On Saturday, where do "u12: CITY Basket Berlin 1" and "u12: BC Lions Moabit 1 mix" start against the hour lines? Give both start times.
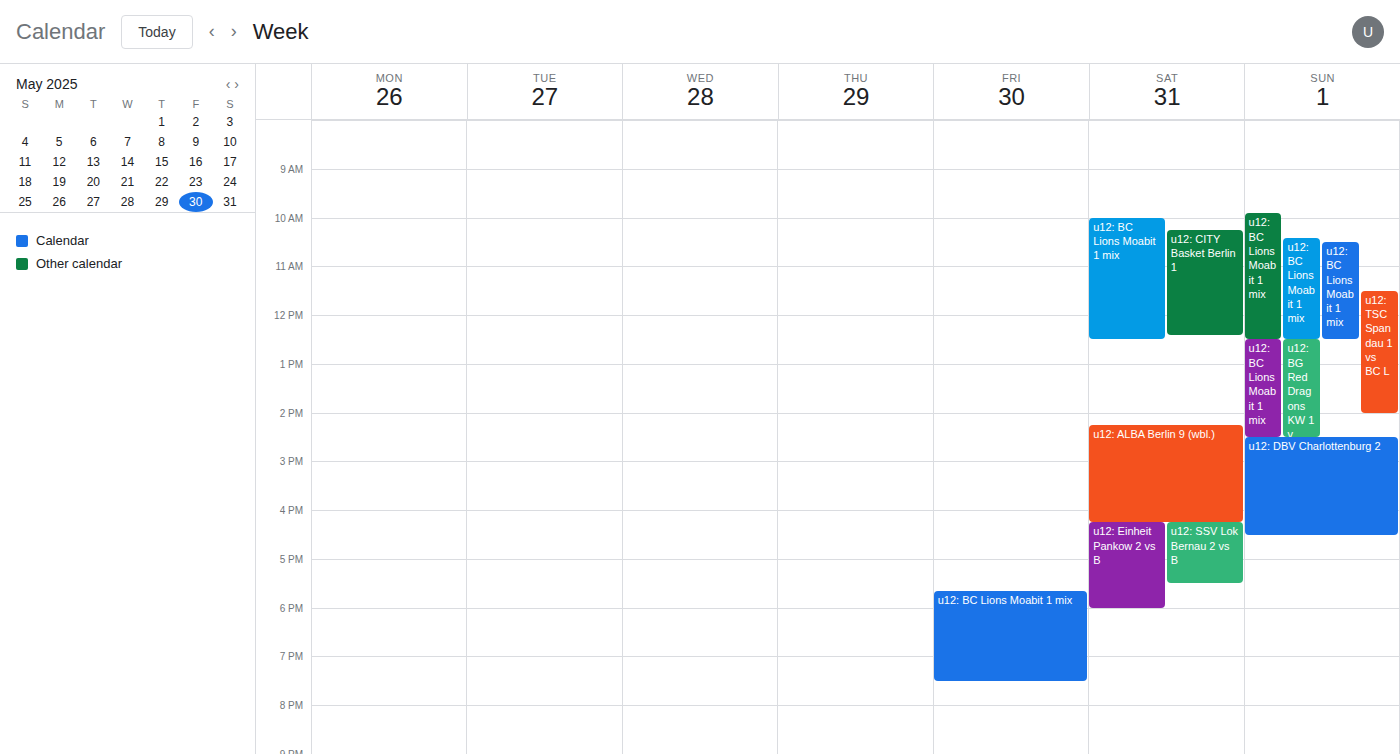
"u12: CITY Basket Berlin 1": 10:15, neither: a quarter of the way from the 10:00 line to the 11:00 line. "u12: BC Lions Moabit 1 mix": 10:00, exactly on the 10:00 line.